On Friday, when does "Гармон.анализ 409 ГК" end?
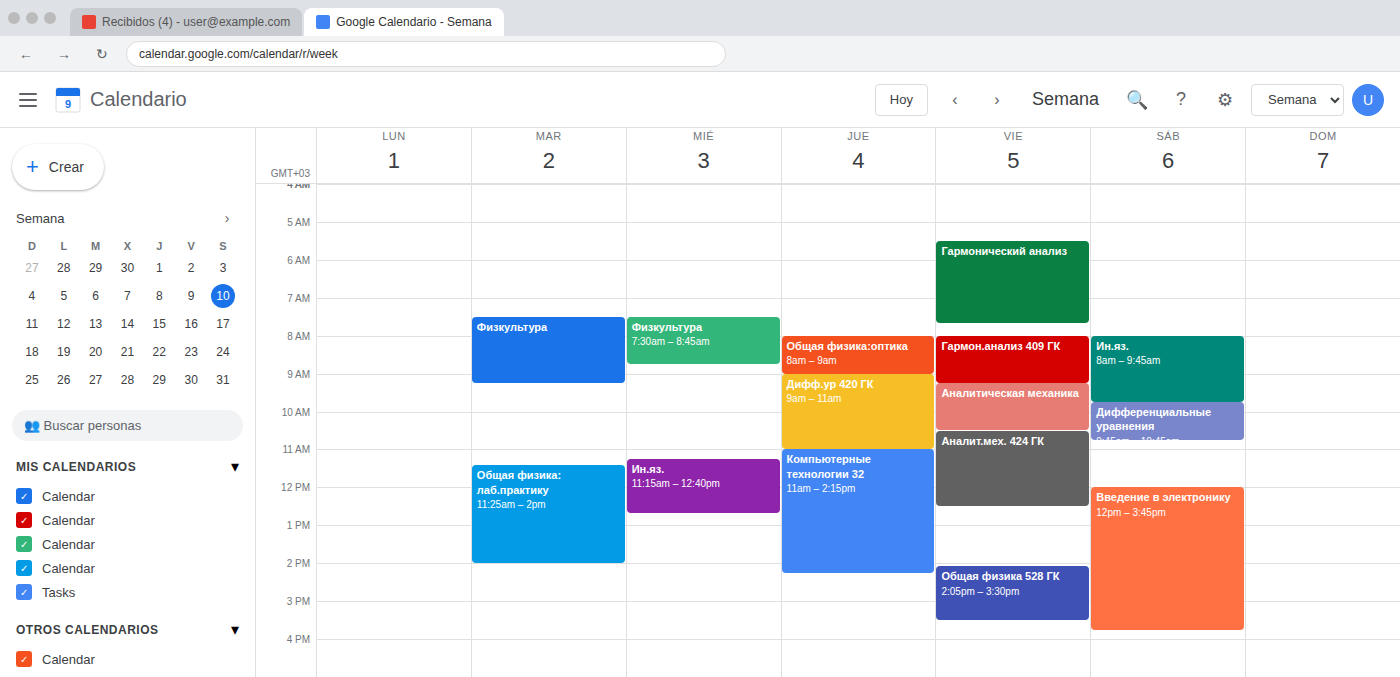
9:15 AM